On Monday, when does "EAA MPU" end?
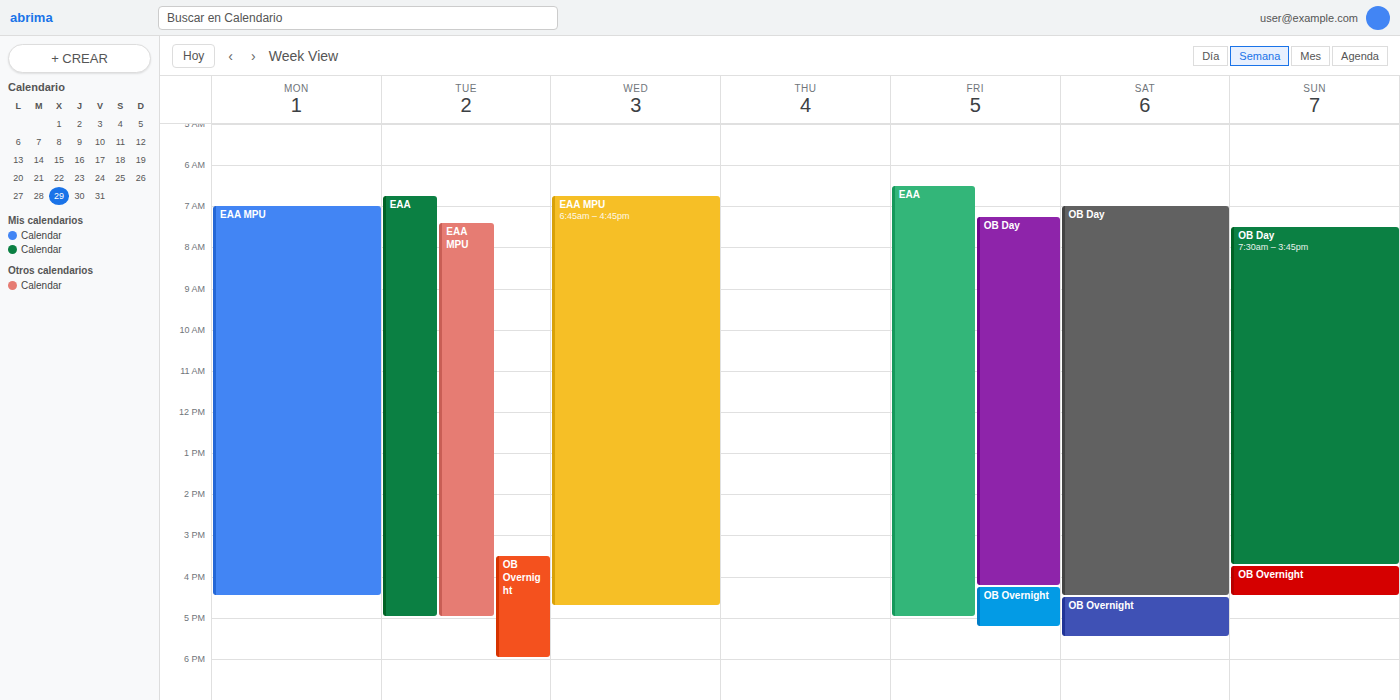
4:30 PM